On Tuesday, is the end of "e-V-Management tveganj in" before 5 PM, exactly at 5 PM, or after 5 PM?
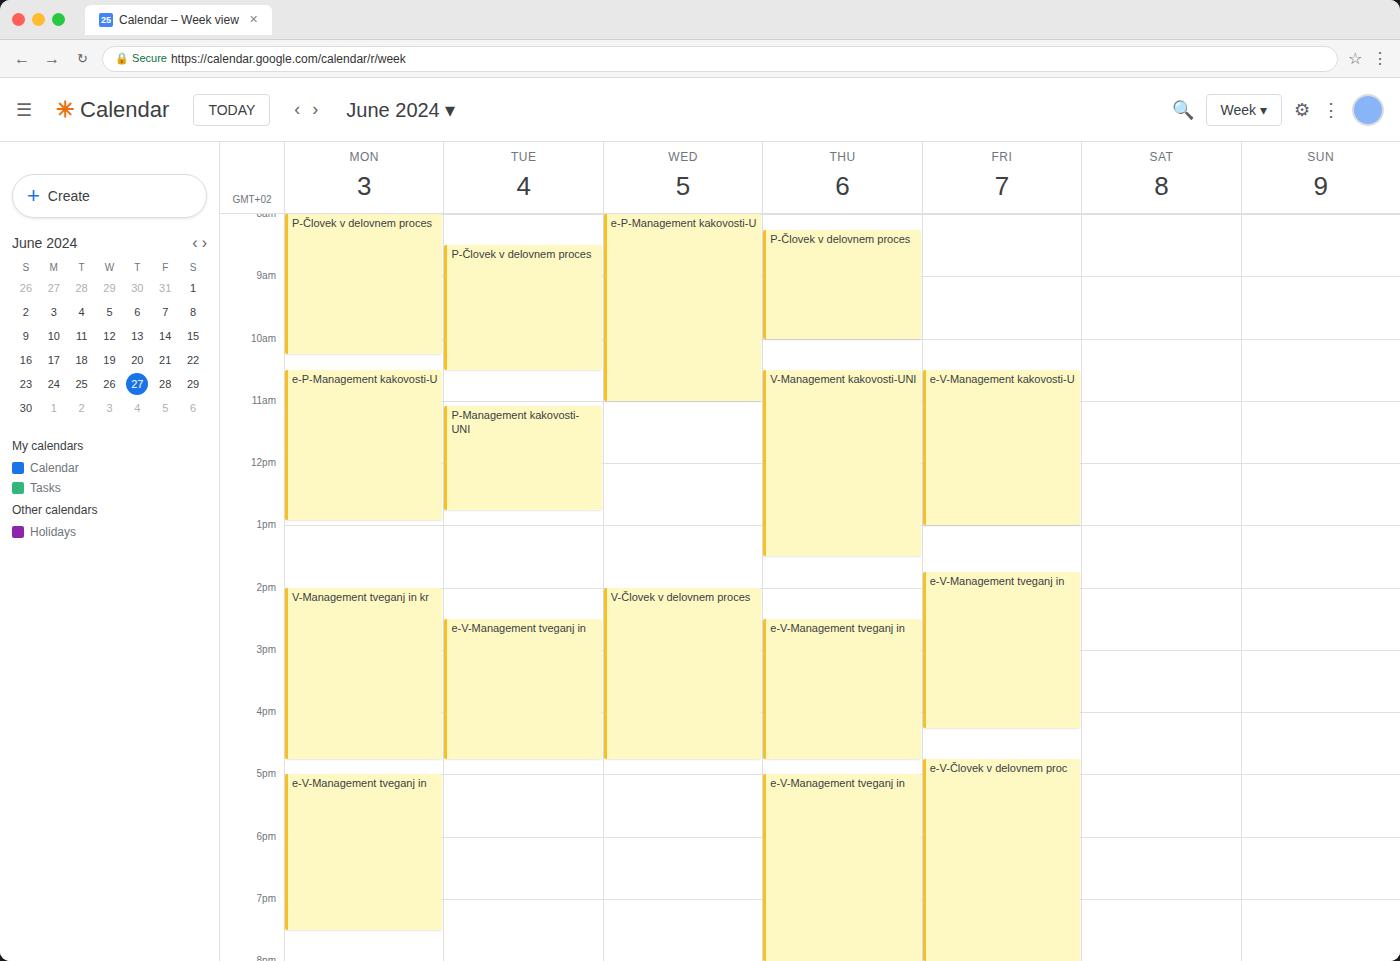
4:45 PM -- before 5 PM, 15 minutes above the 5 PM line.